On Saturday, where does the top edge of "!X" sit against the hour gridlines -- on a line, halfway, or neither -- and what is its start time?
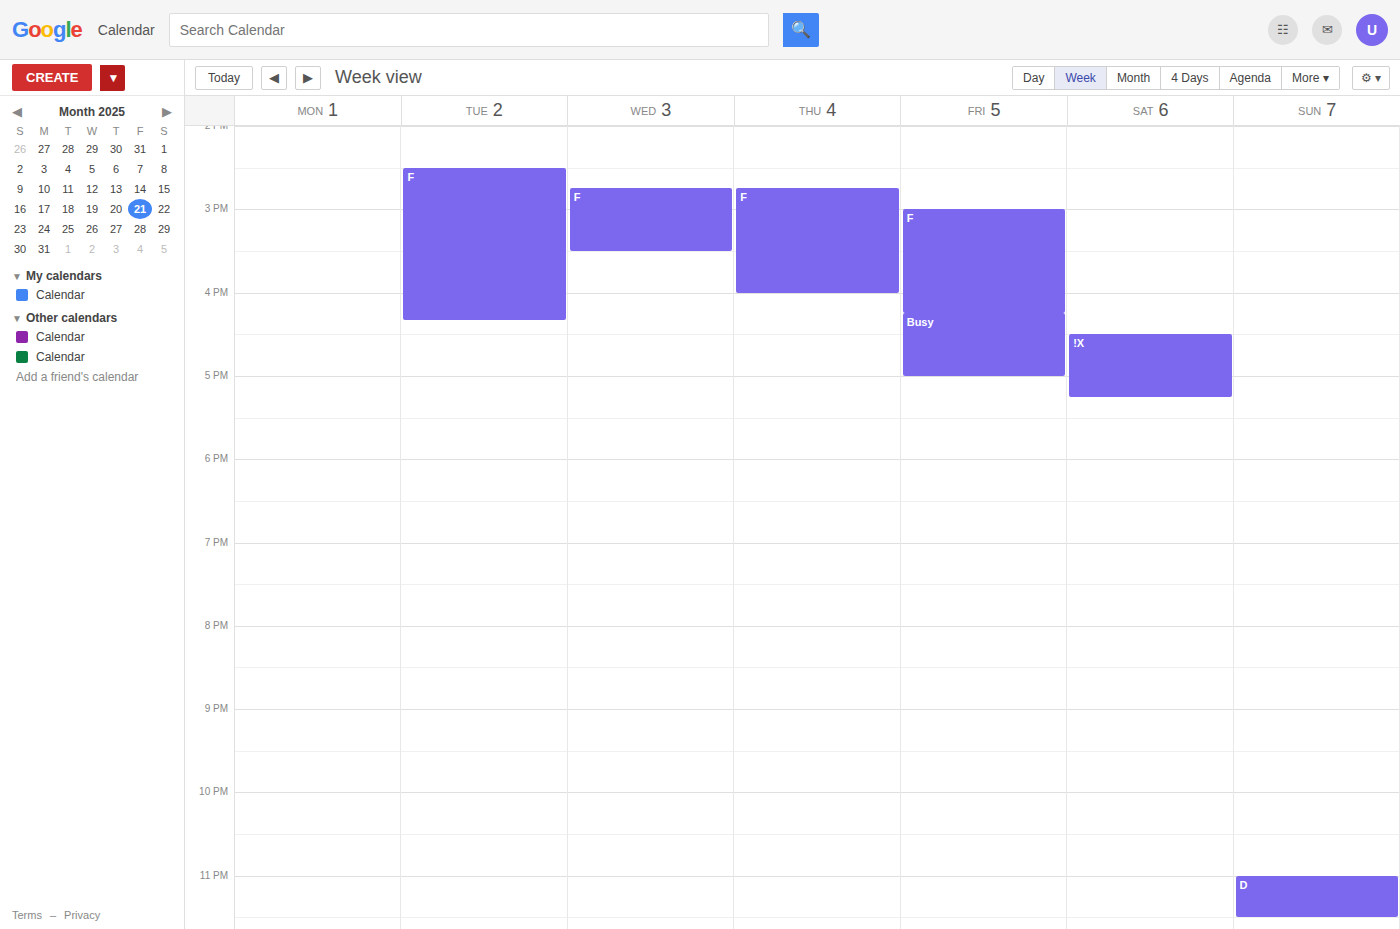
4:30 PM -- halfway between the 4 PM and 5 PM lines.